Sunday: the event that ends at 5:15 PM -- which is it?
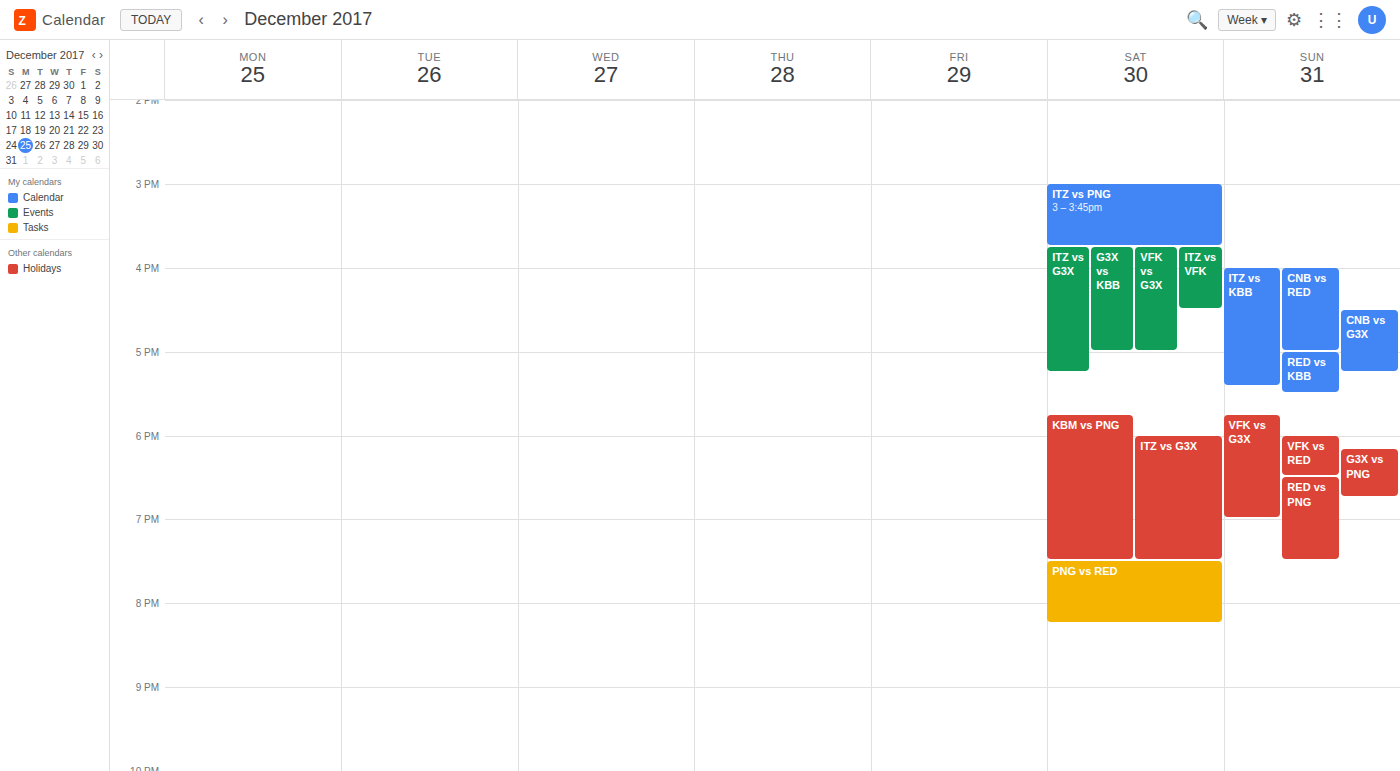
"CNB vs G3X"